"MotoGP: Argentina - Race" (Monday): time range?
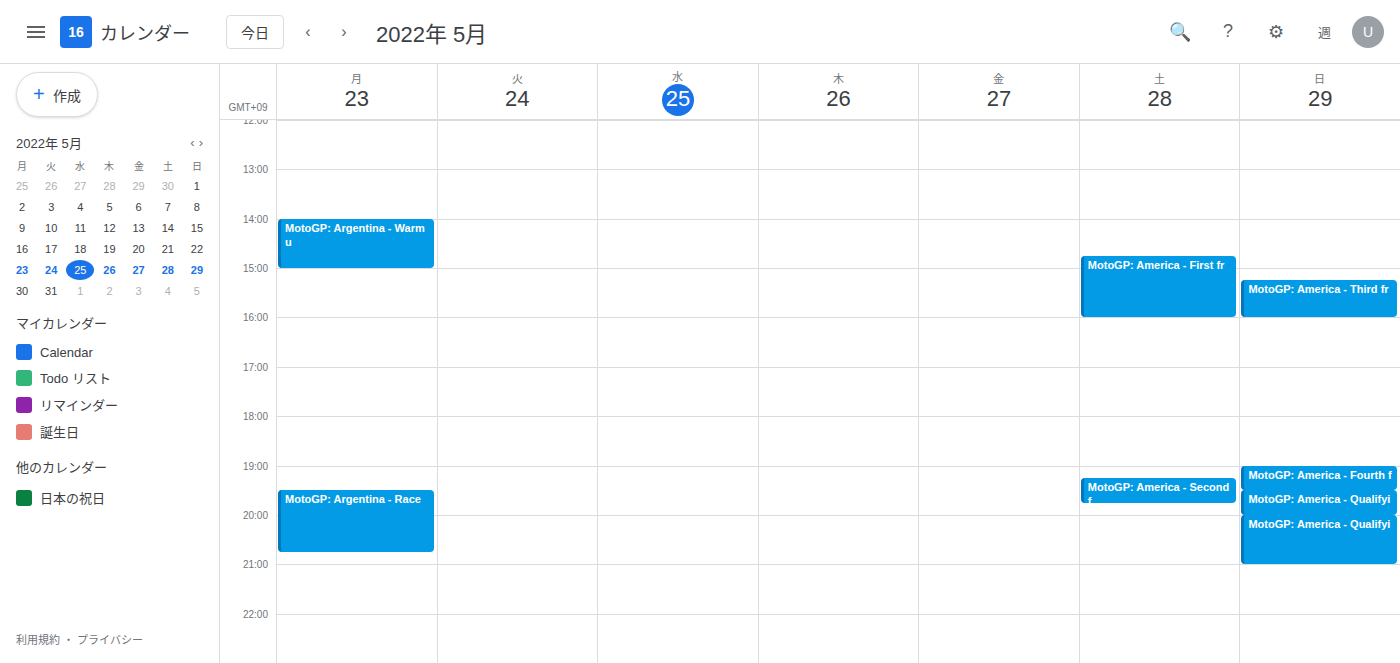
7:30 PM to 8:45 PM